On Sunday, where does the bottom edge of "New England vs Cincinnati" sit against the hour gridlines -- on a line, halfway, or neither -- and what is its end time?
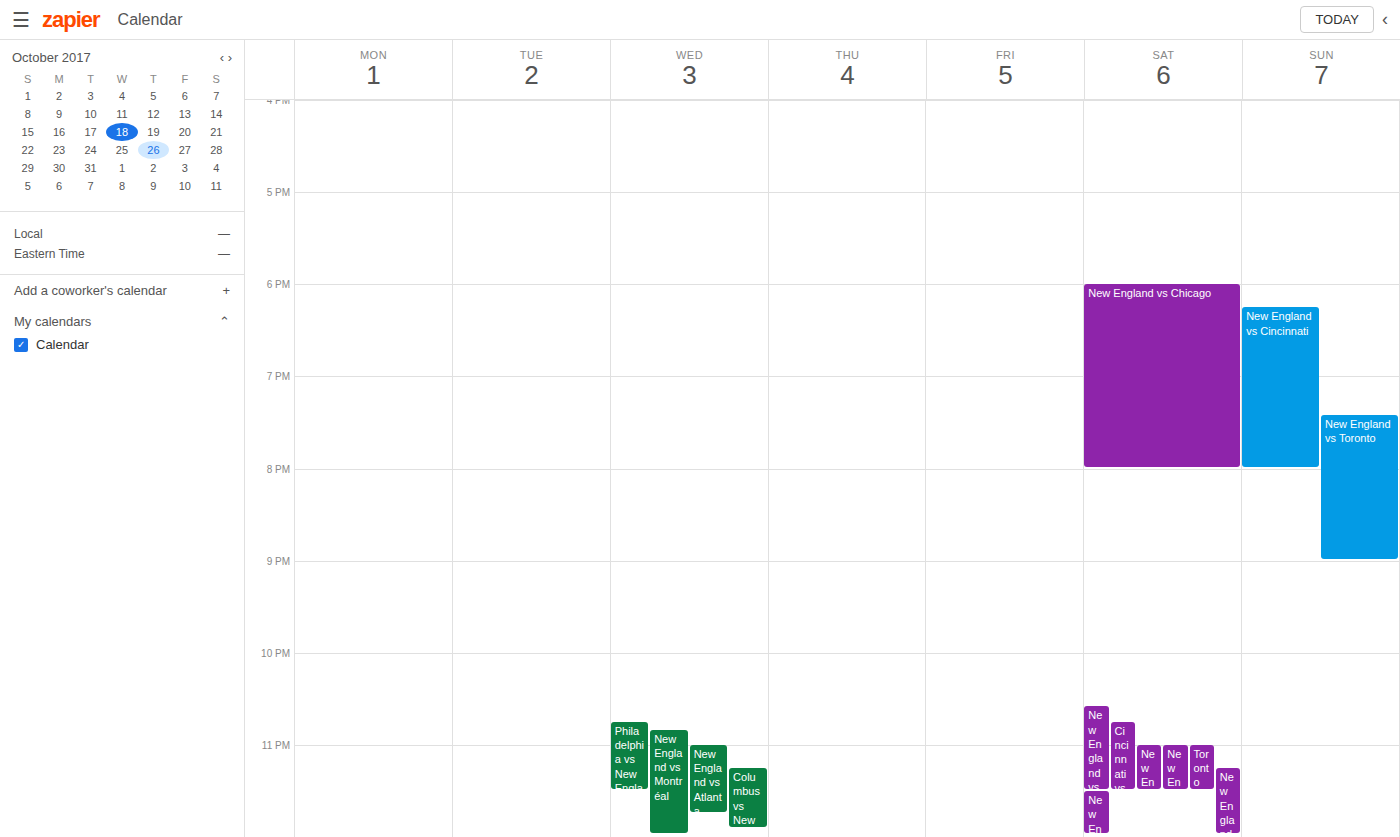
8:00 PM -- exactly on the 8 PM line.